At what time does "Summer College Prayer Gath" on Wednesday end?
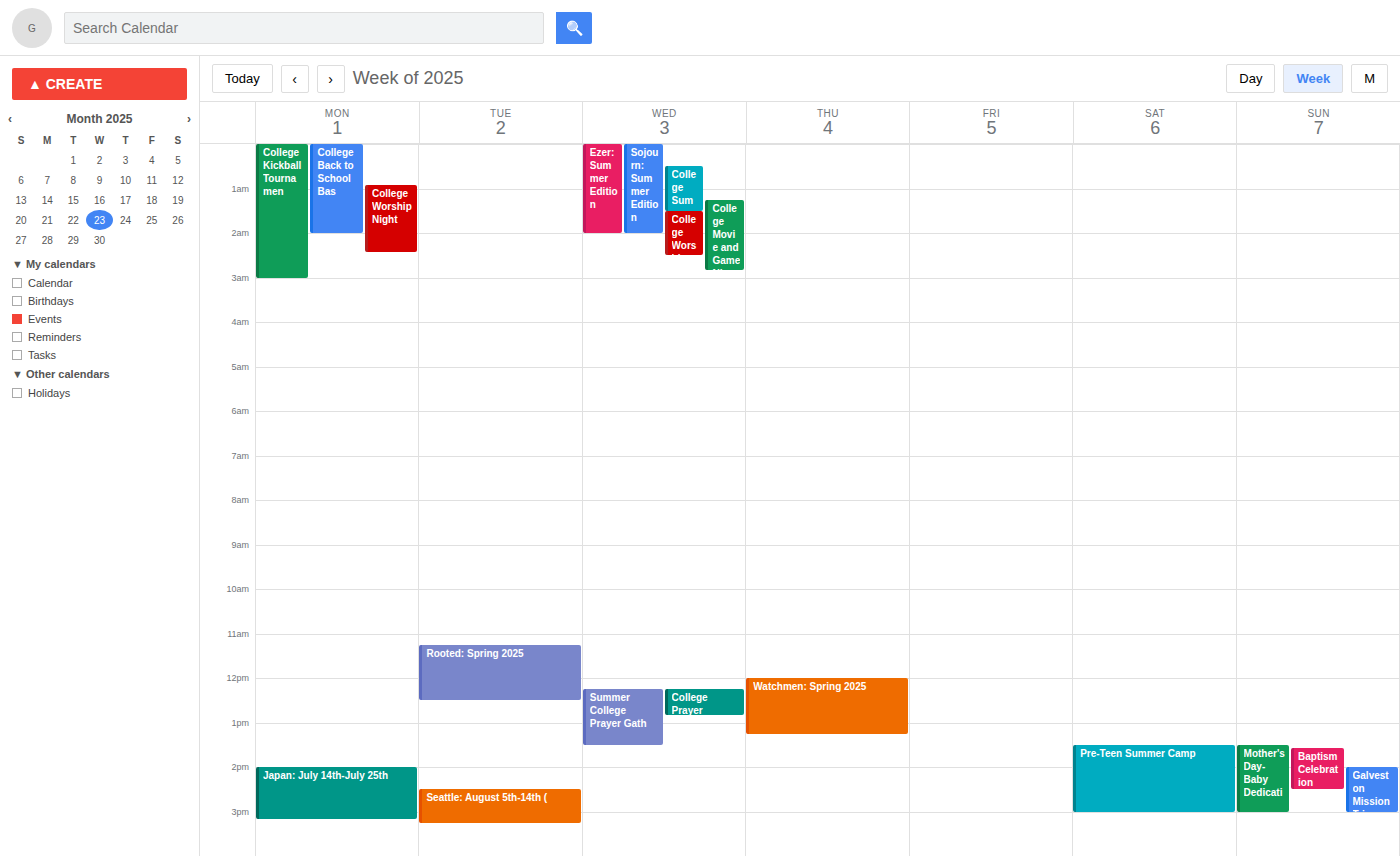
1:30 PM